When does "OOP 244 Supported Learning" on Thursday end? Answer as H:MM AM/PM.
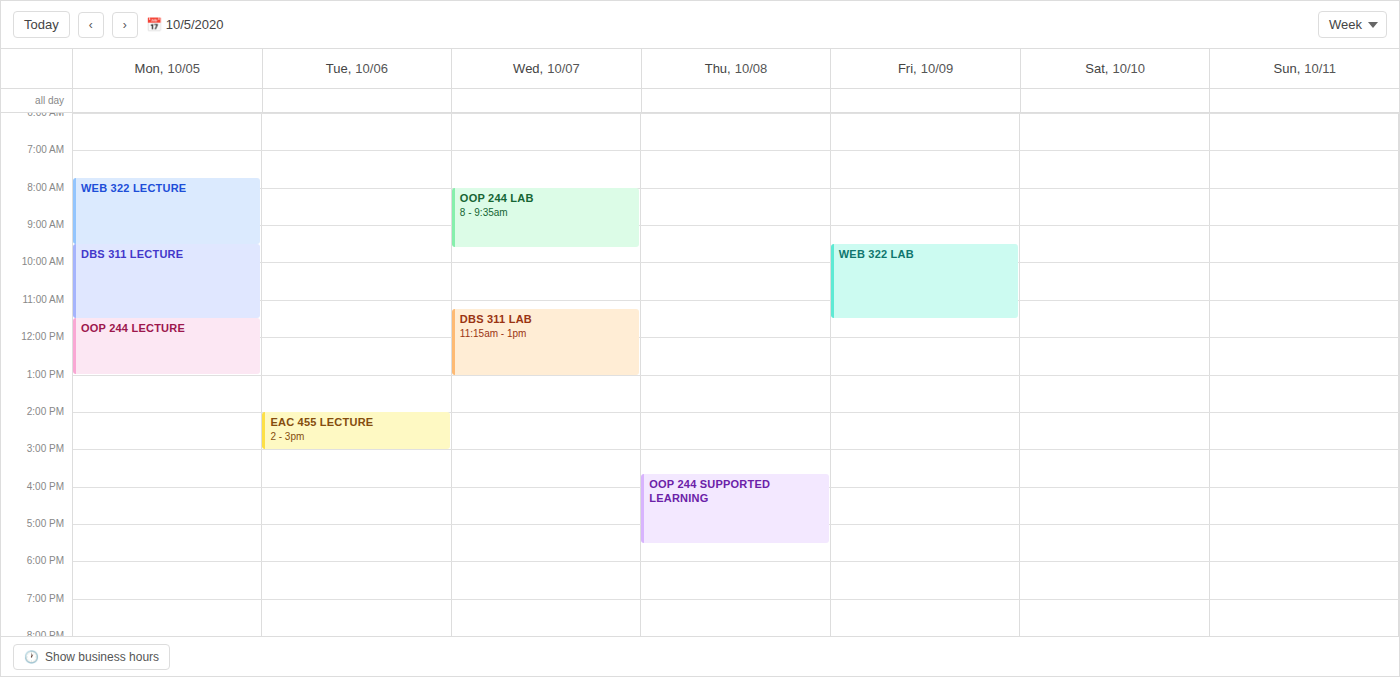
5:30 PM